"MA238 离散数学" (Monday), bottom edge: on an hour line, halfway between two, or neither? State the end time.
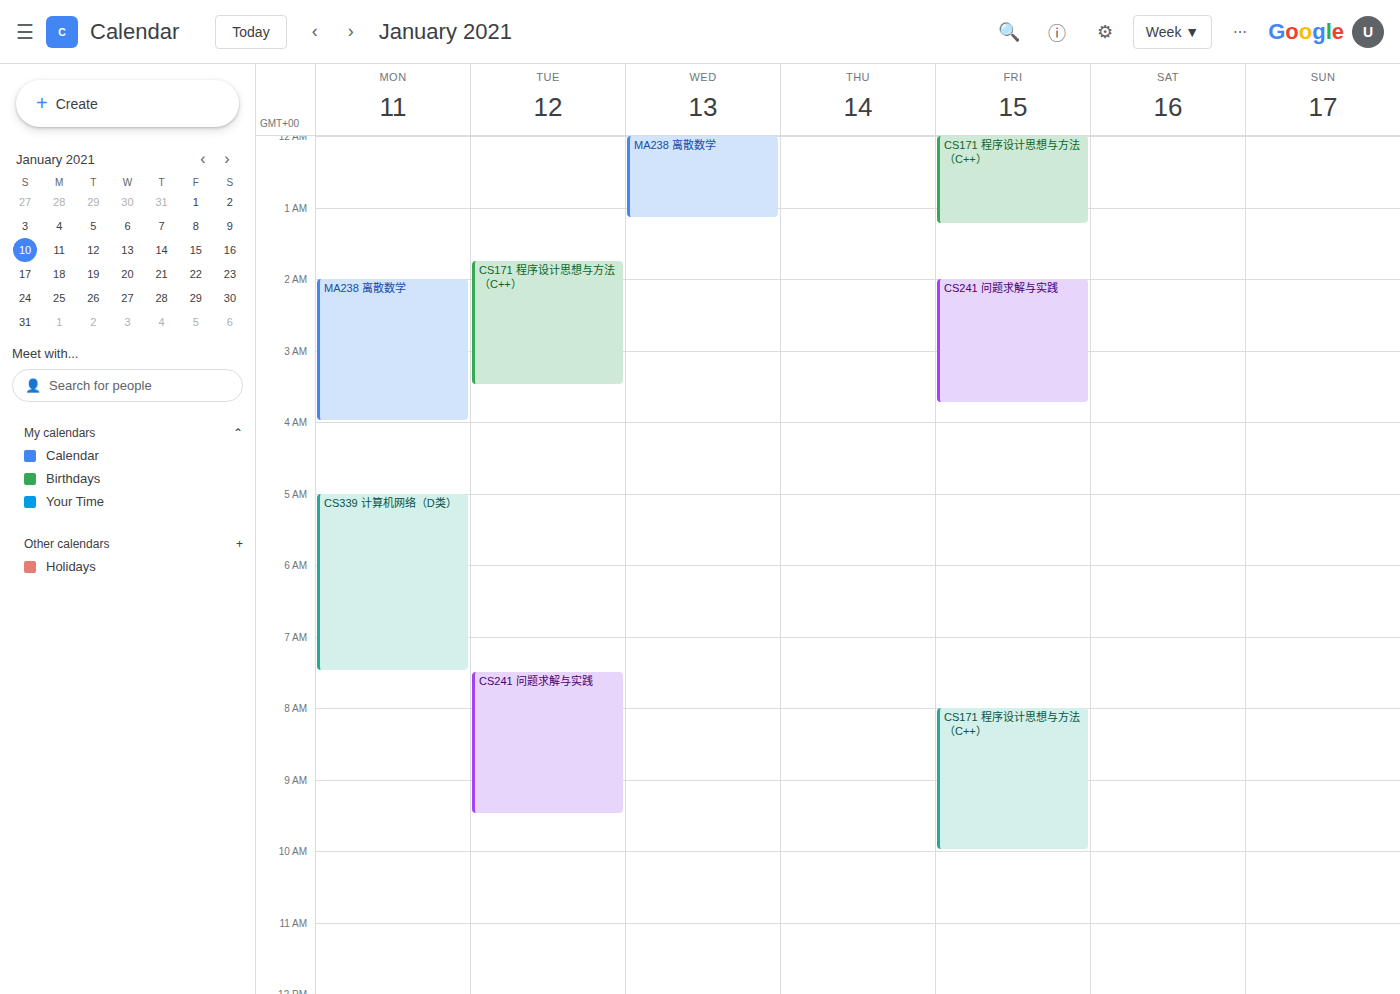
04:00 -- exactly on the 04:00 line.